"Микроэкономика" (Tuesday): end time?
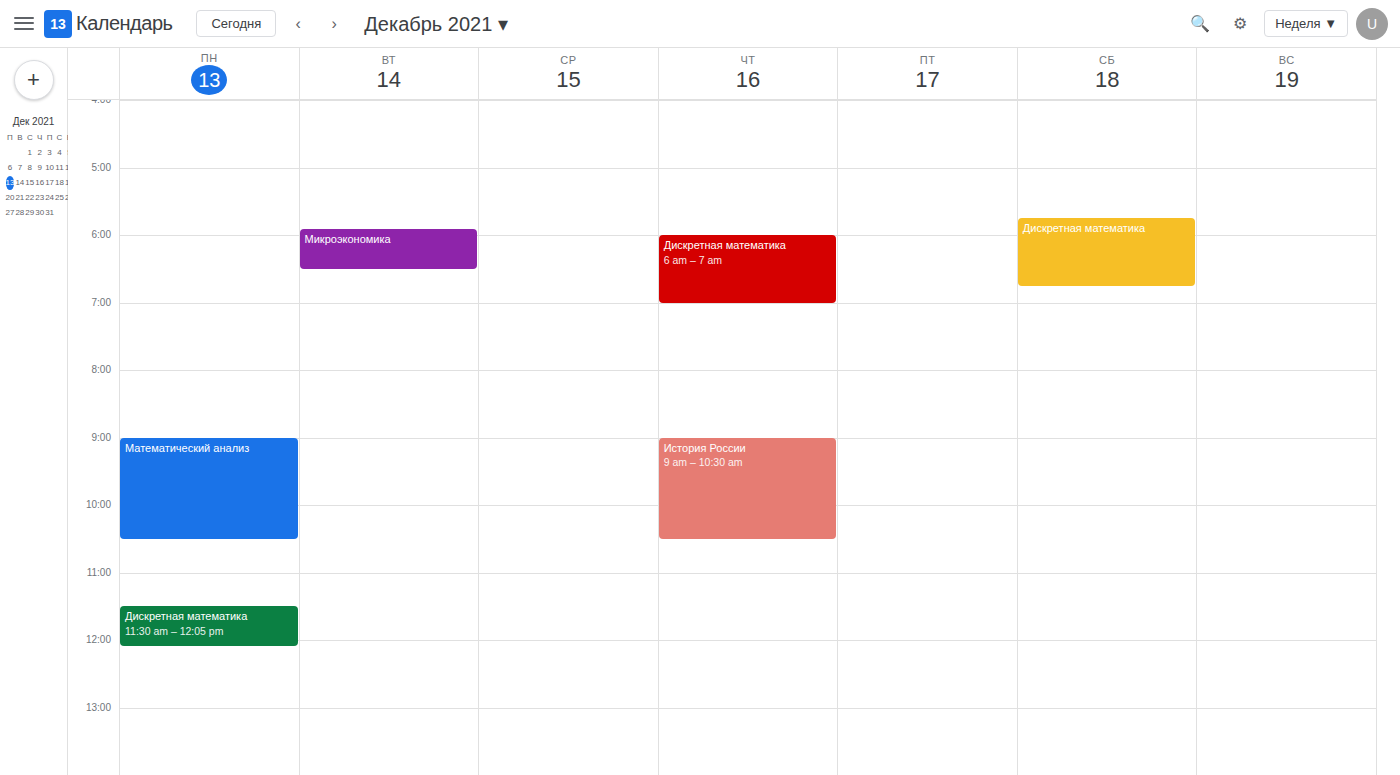
6:30 AM